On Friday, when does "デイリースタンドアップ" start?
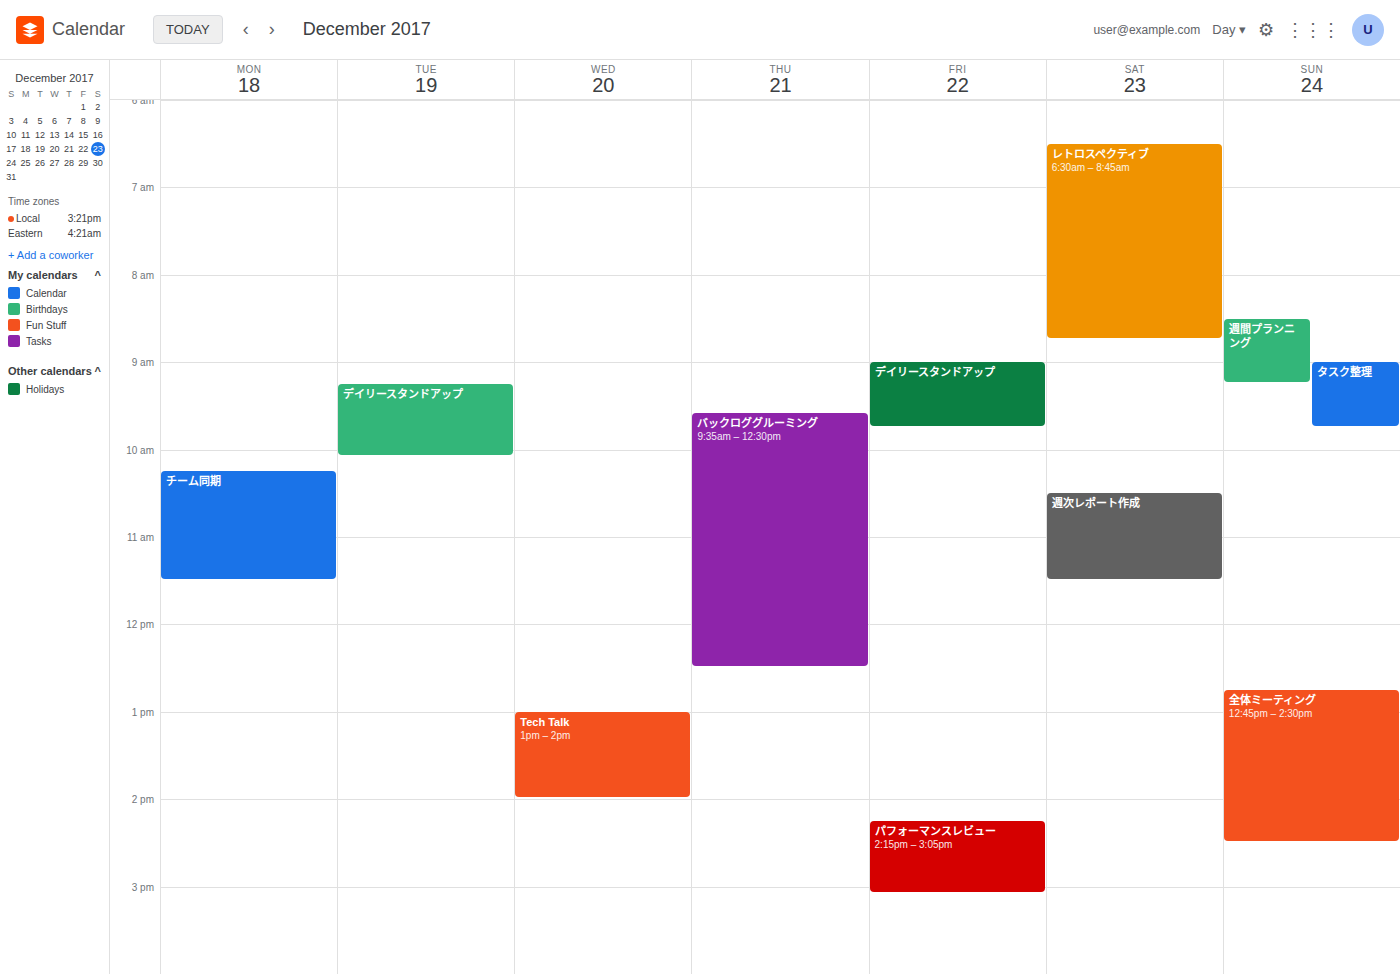
9:00 AM